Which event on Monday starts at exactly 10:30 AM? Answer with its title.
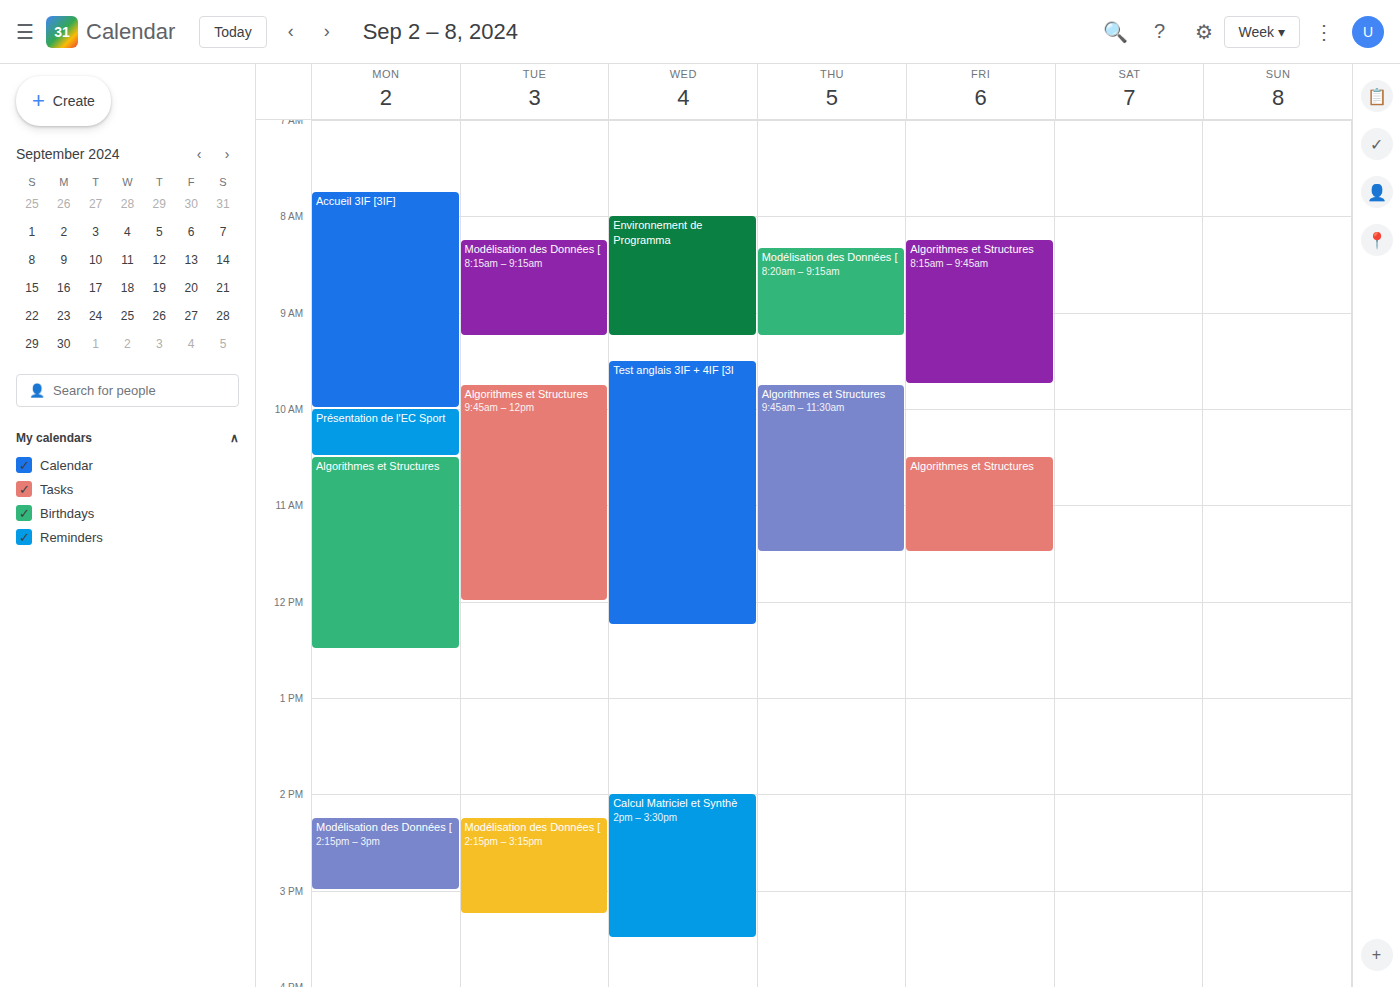
"Algorithmes et Structures"